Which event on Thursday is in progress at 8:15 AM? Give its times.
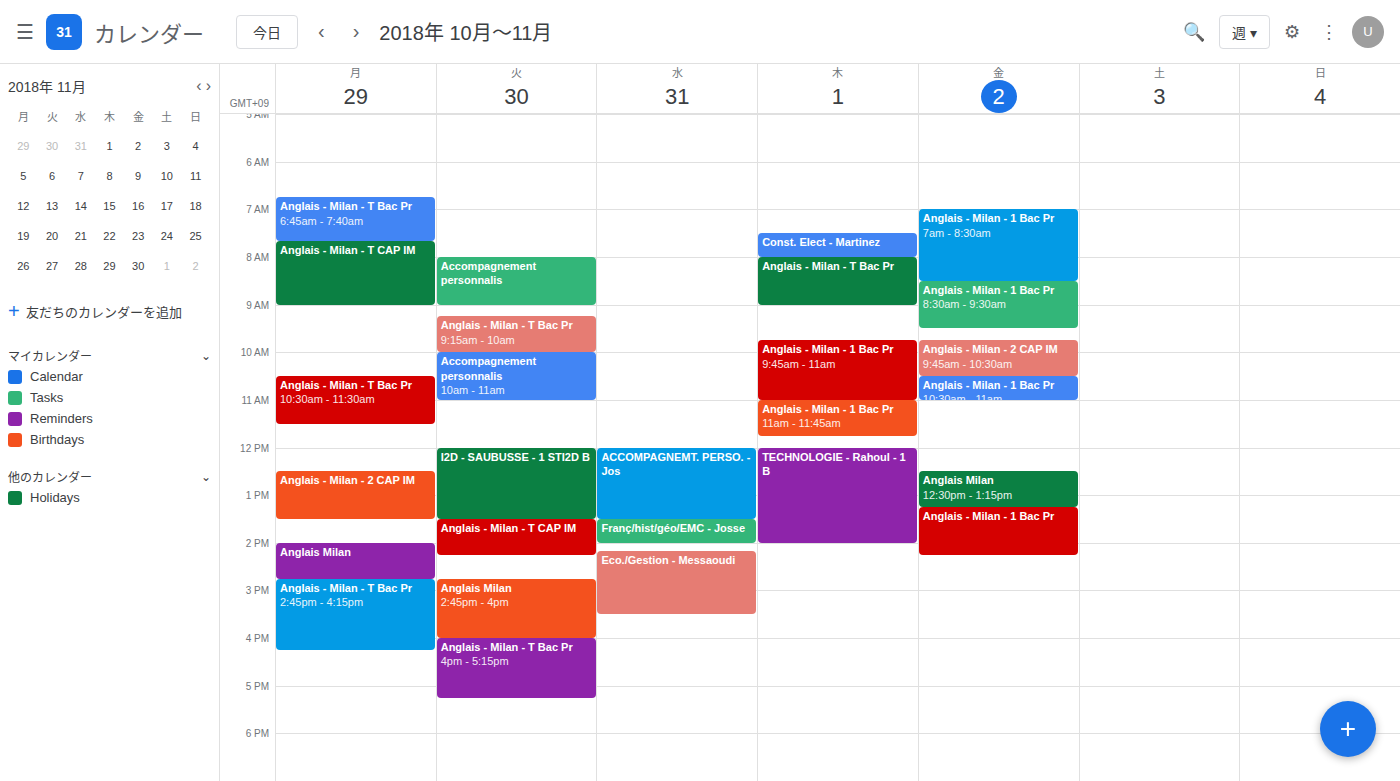
"Anglais - Milan - T Bac Pr", 8:00 AM to 9:00 AM